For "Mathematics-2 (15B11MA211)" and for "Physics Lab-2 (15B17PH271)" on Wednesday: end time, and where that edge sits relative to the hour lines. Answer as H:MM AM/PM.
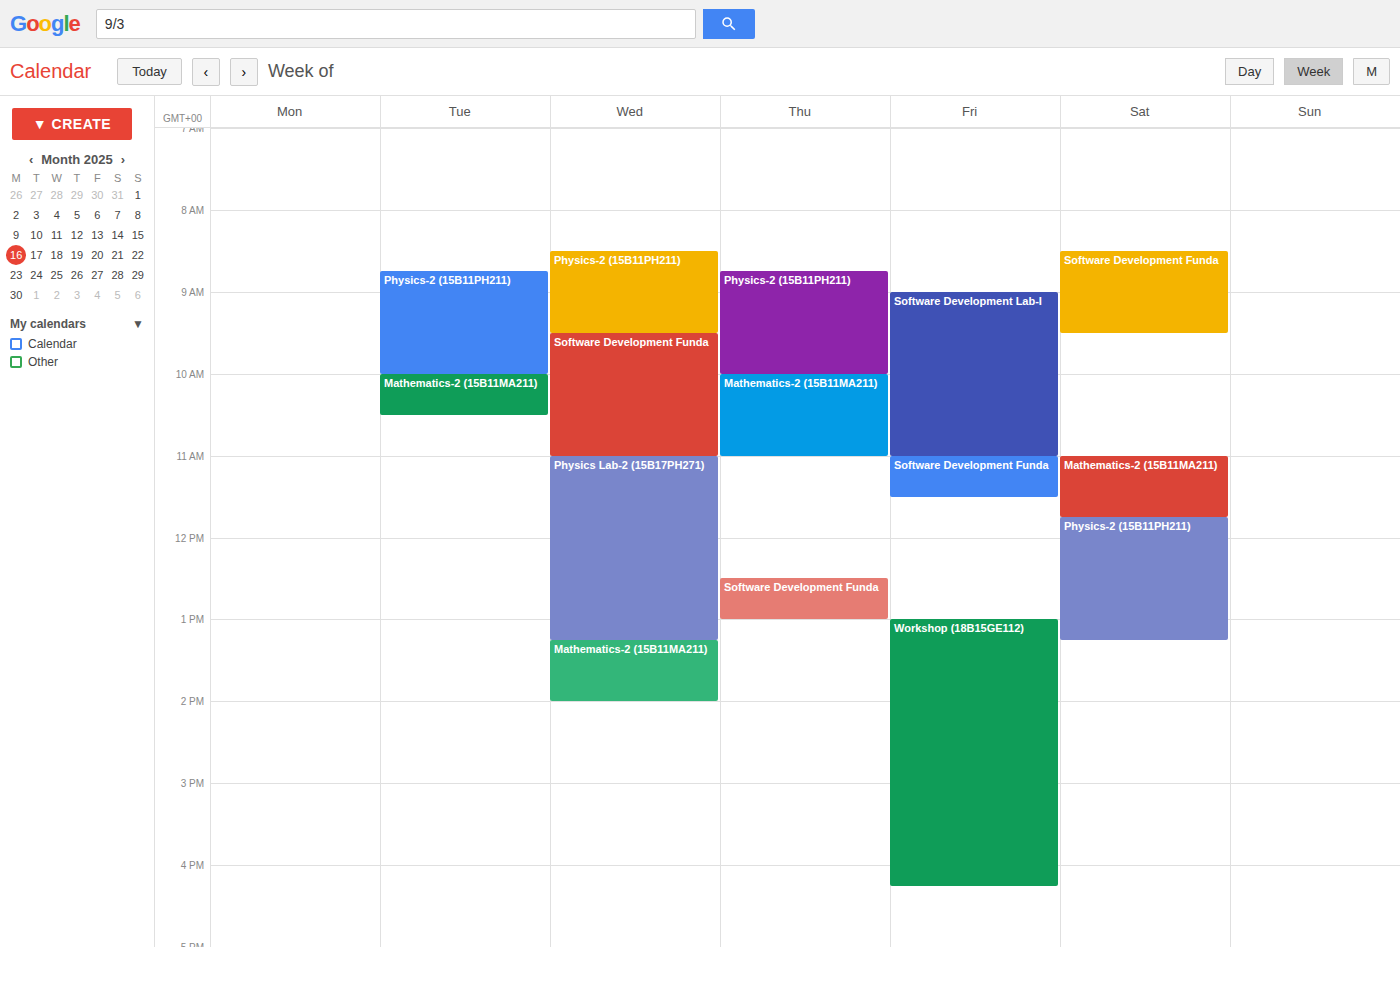
"Mathematics-2 (15B11MA211)": 2:00 PM, exactly on the 2 PM line. "Physics Lab-2 (15B17PH271)": 1:15 PM, neither: a quarter of the way from the 1 PM line to the 2 PM line.